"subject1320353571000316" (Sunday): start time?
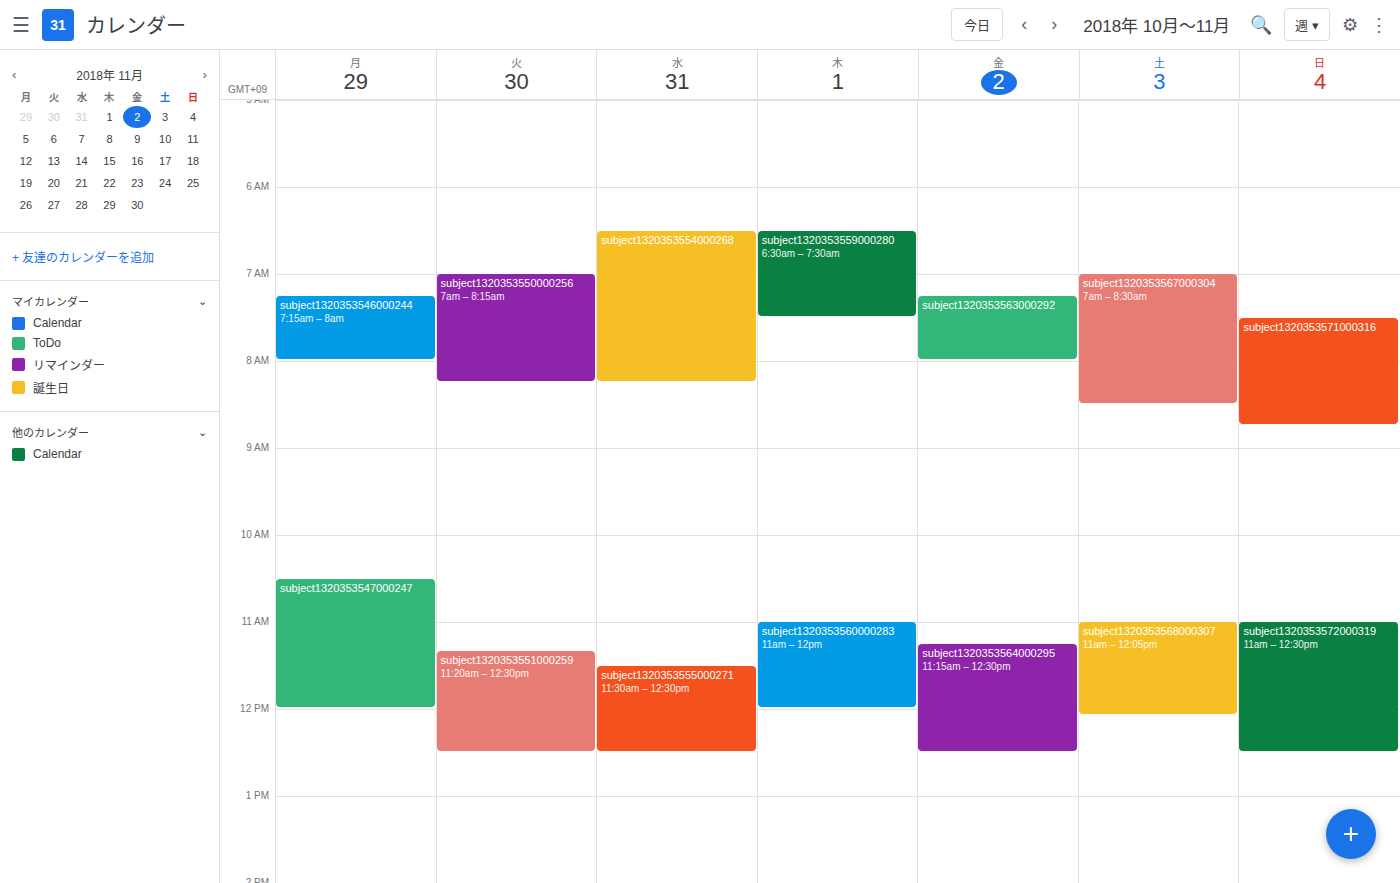
7:30 AM